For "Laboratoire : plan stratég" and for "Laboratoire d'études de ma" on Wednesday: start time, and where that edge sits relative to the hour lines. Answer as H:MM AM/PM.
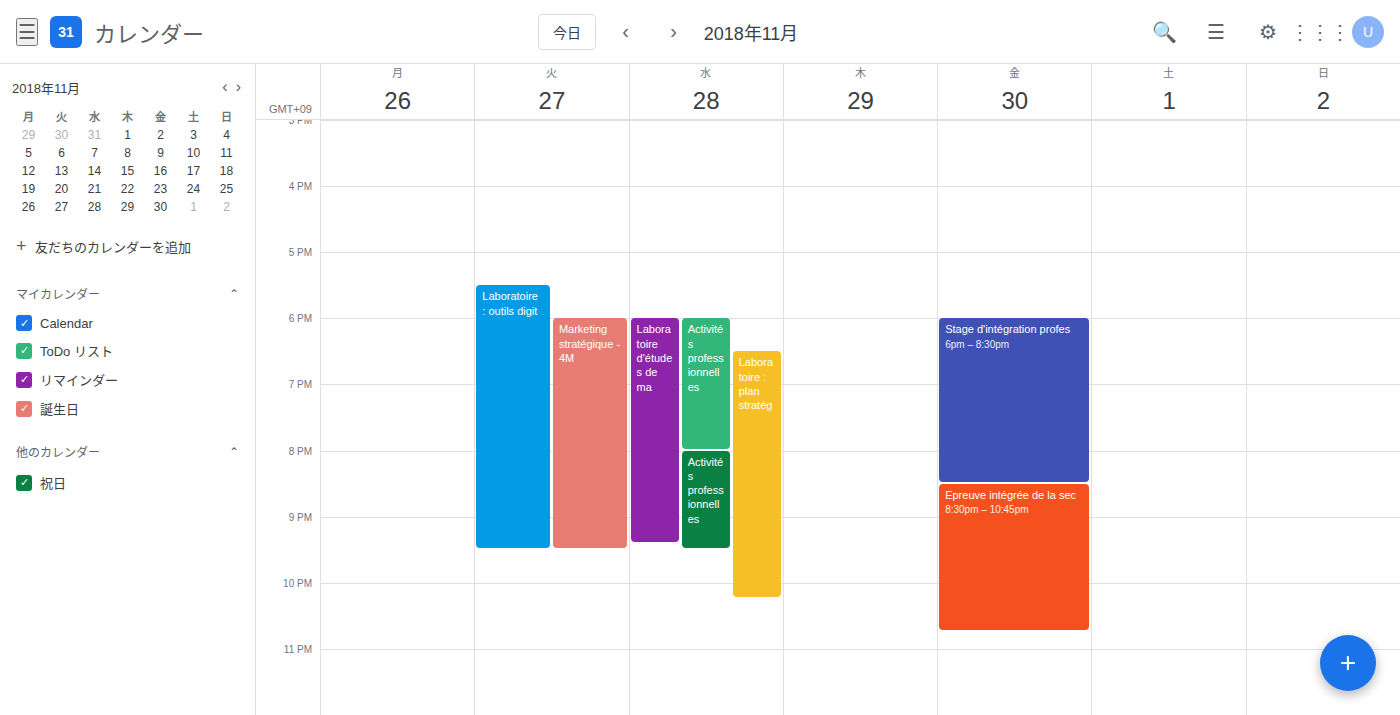
"Laboratoire : plan stratég": 6:30 PM, halfway between the 6 PM and 7 PM lines. "Laboratoire d'études de ma": 6:00 PM, exactly on the 6 PM line.